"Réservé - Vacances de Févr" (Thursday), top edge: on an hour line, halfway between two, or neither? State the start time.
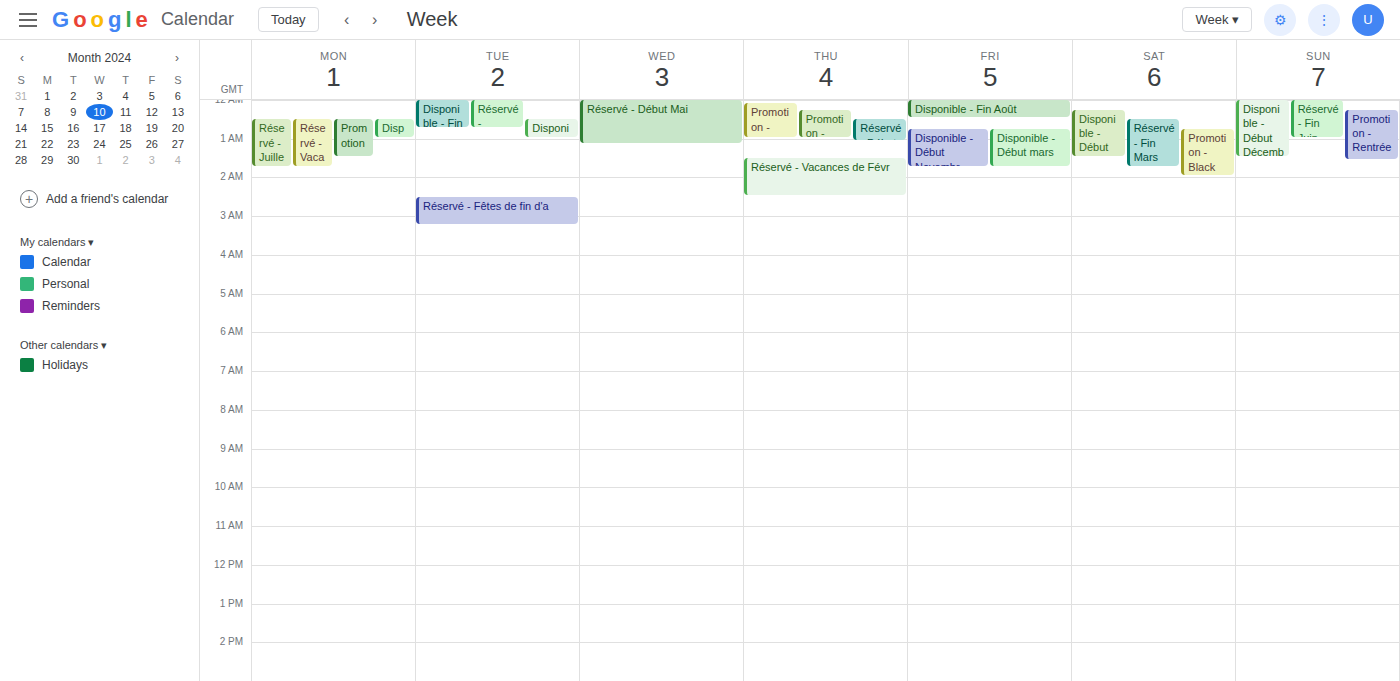
1:30 AM -- halfway between the 1 AM and 2 AM lines.